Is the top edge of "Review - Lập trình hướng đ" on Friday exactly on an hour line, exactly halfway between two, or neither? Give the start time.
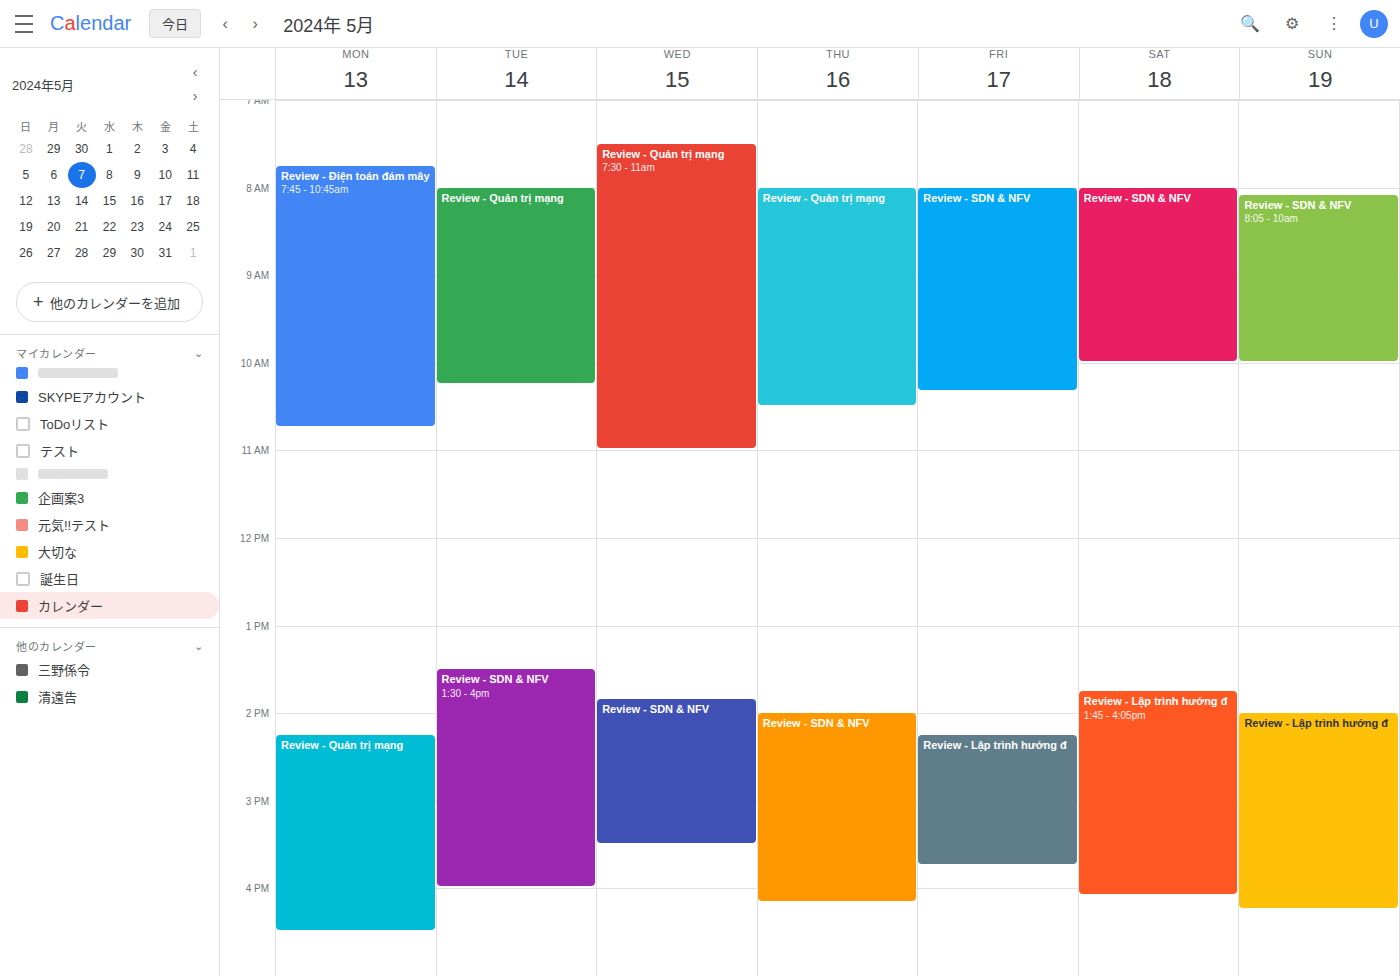
2:15 PM -- neither: a quarter of the way from the 2 PM line to the 3 PM line.